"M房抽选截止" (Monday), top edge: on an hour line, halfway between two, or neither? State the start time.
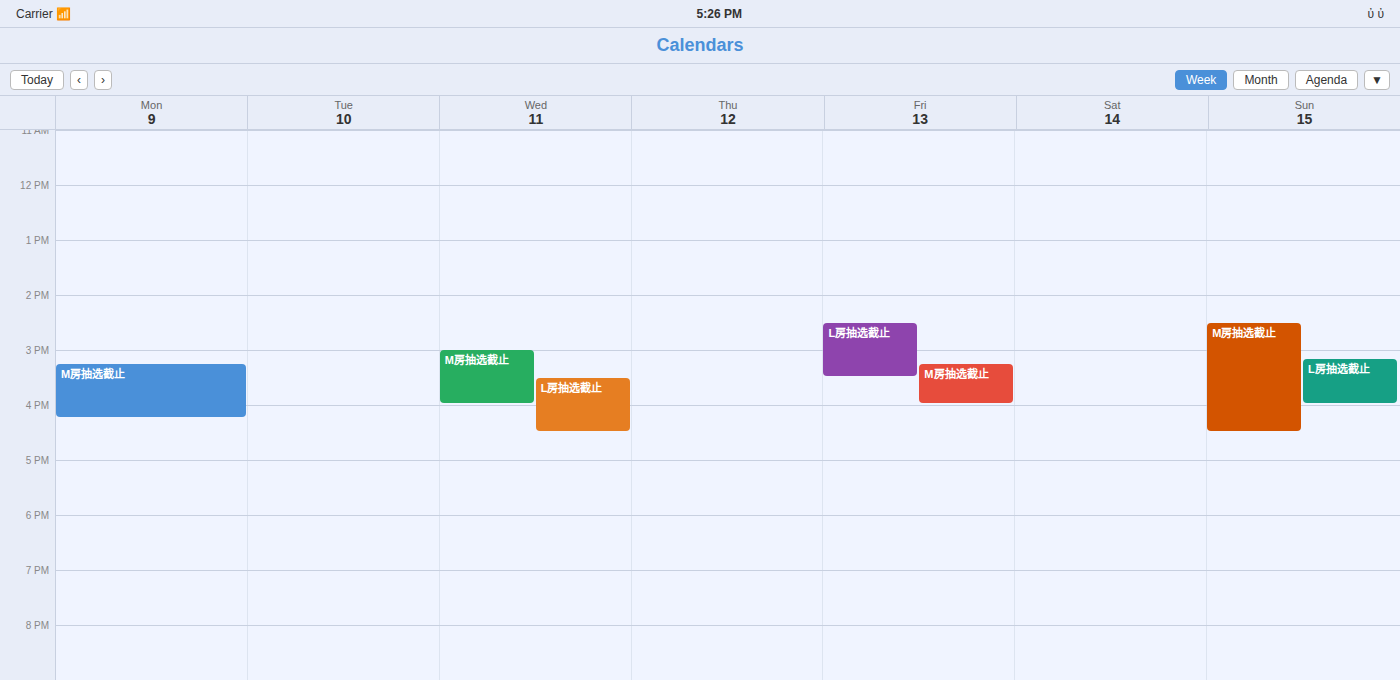
15:15 -- neither: a quarter of the way from the 15:00 line to the 16:00 line.